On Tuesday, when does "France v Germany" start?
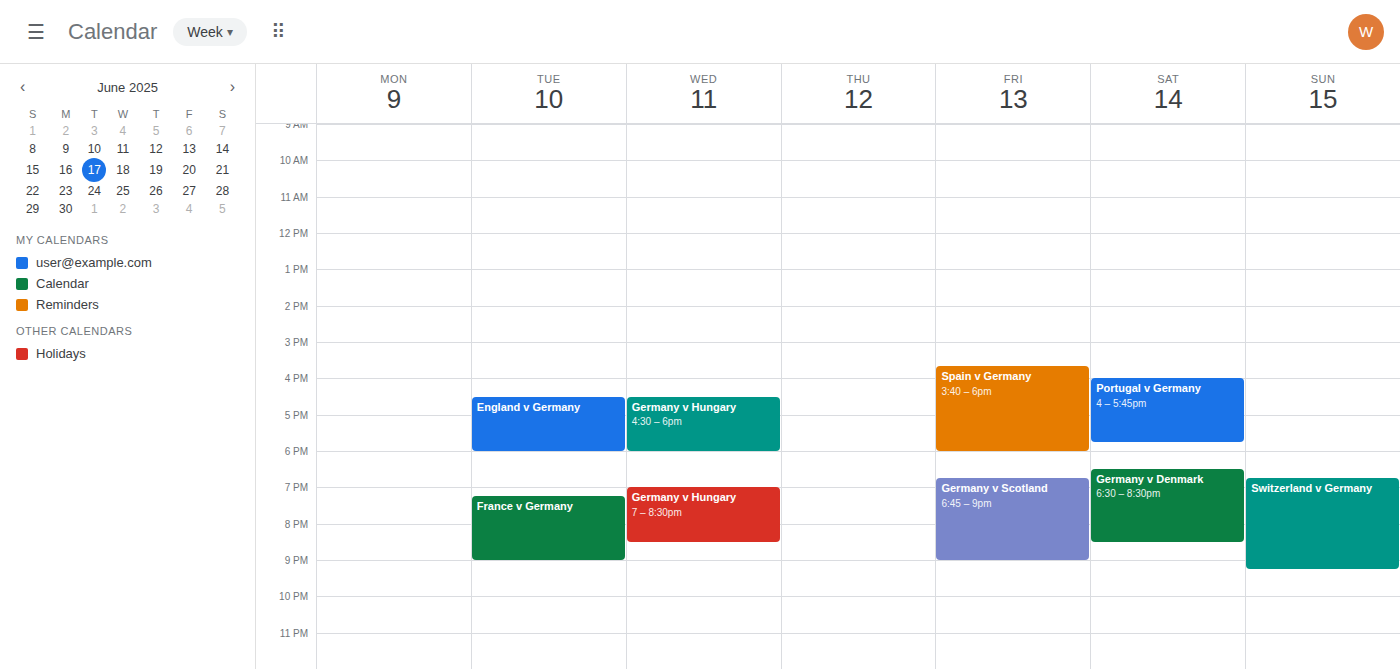
7:15 PM